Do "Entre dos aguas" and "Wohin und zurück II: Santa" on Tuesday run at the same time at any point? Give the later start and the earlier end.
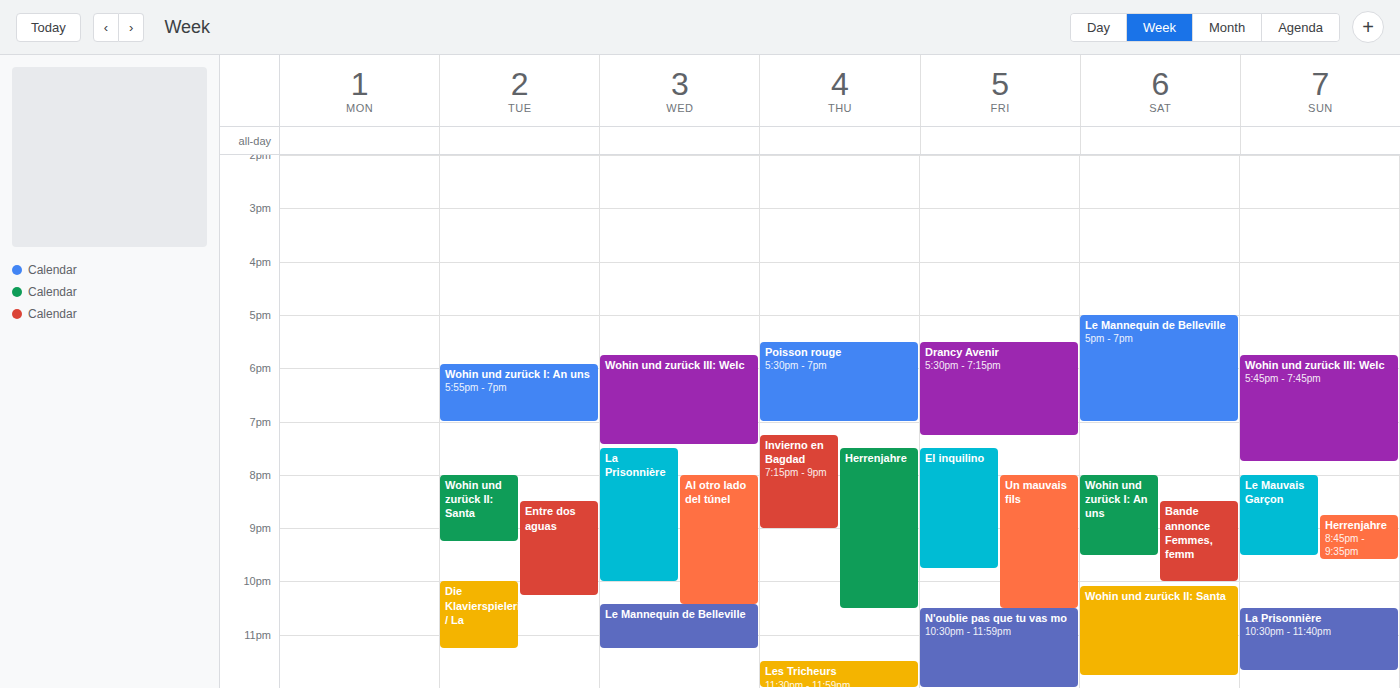
"Entre dos aguas" starts at 8:30 PM, before "Wohin und zurück II: Santa" ends at 9:15 PM -- they overlap.